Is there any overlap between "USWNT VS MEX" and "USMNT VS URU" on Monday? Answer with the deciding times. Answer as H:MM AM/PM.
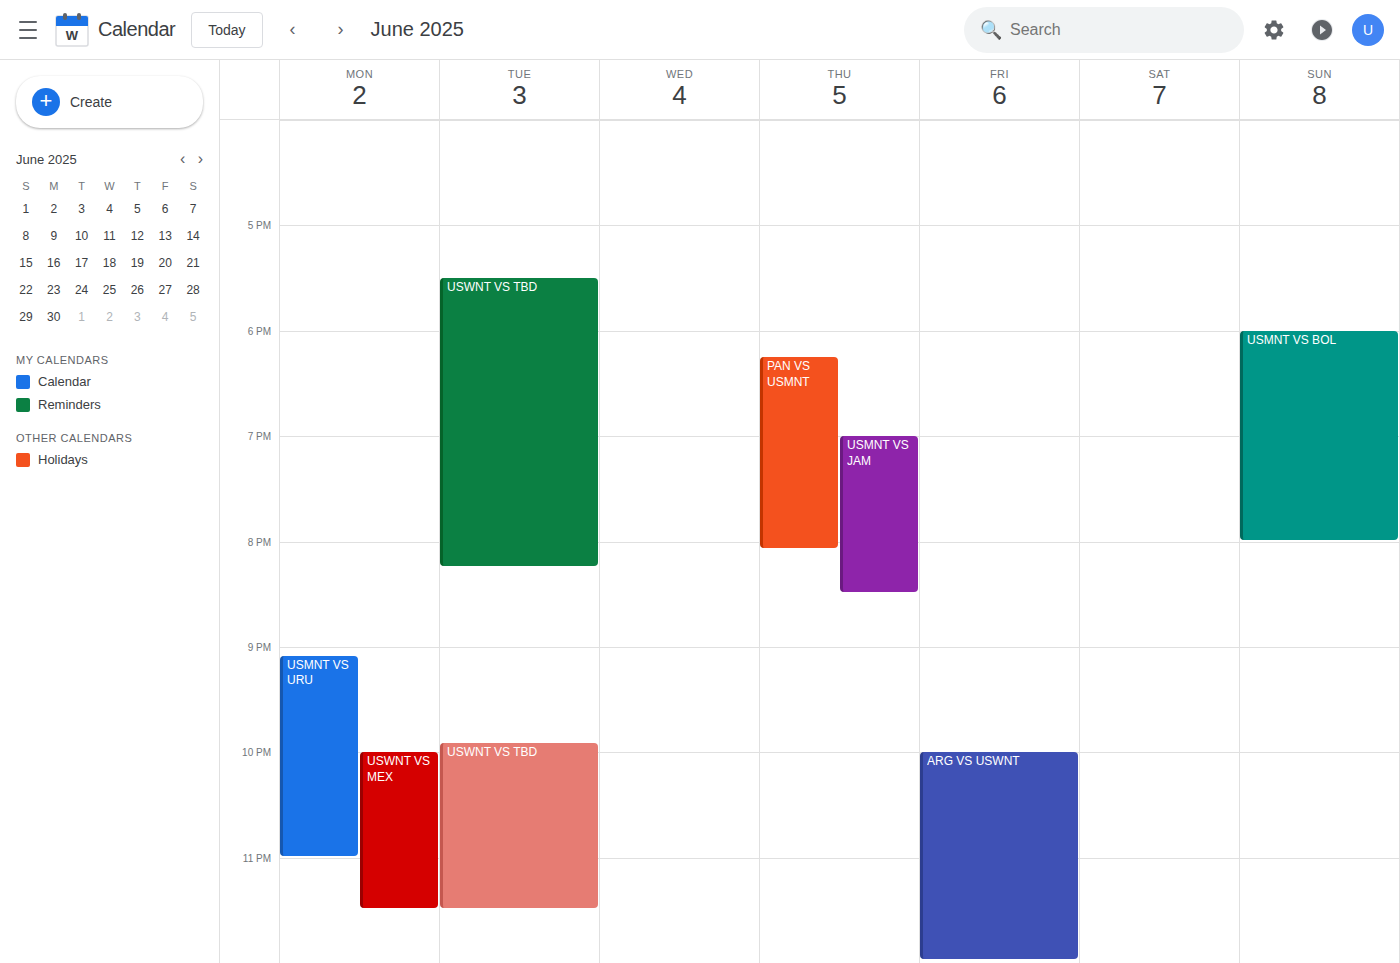
"USWNT VS MEX" starts at 10:00 PM, before "USMNT VS URU" ends at 11:00 PM -- they overlap.